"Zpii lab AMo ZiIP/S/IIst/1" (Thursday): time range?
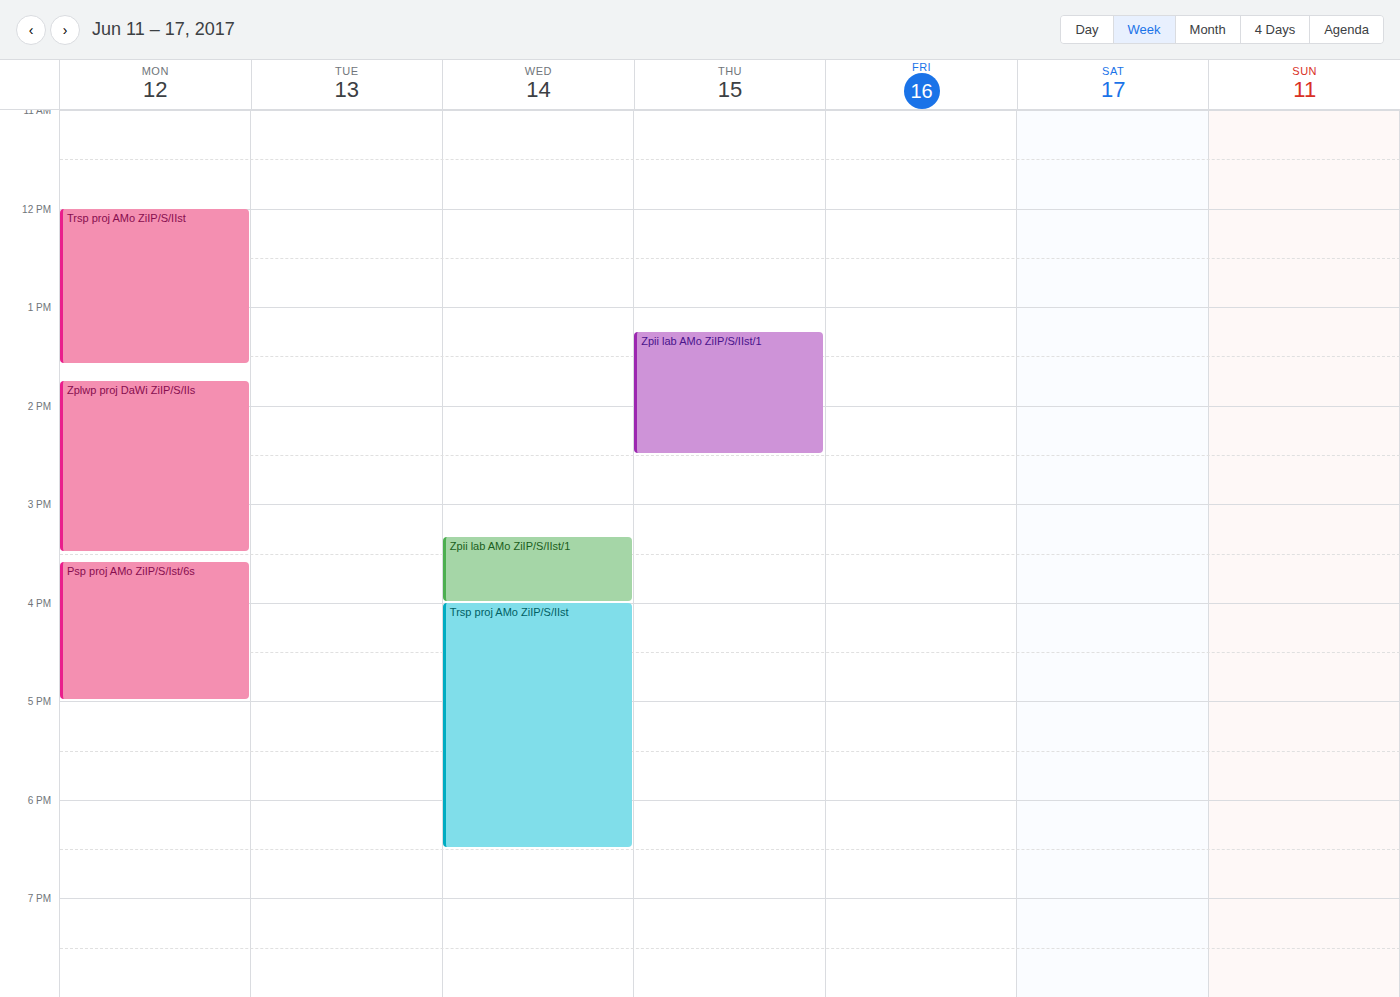
1:15 PM to 2:30 PM